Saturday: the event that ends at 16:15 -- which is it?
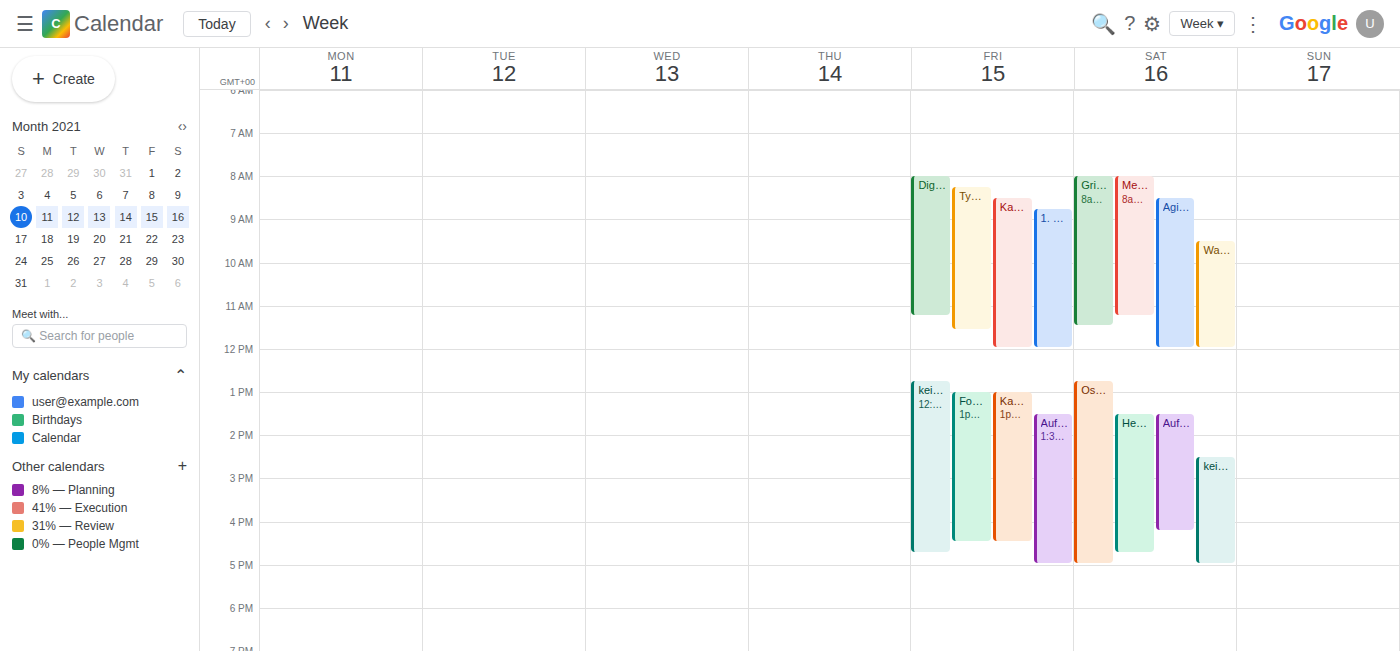
"Auffahrt"